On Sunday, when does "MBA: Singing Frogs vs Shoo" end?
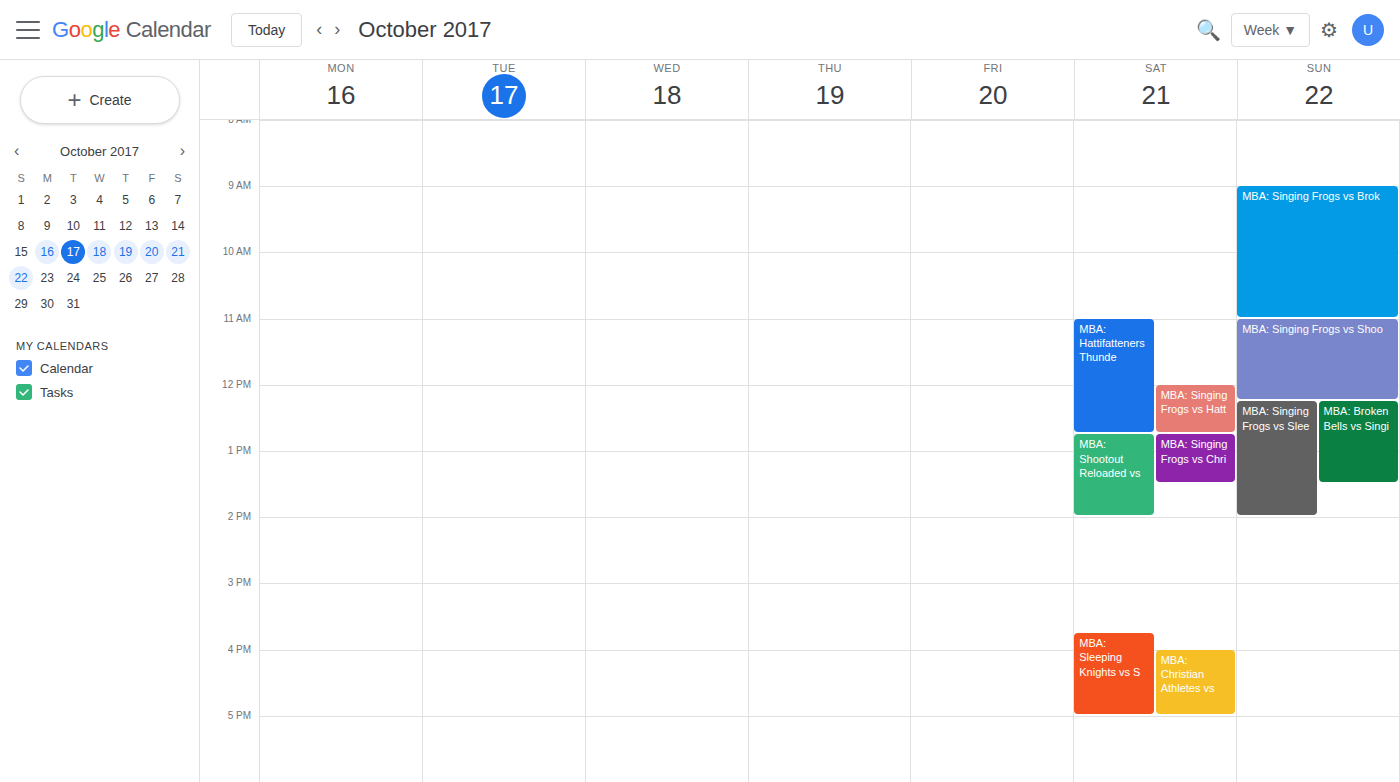
12:15 PM